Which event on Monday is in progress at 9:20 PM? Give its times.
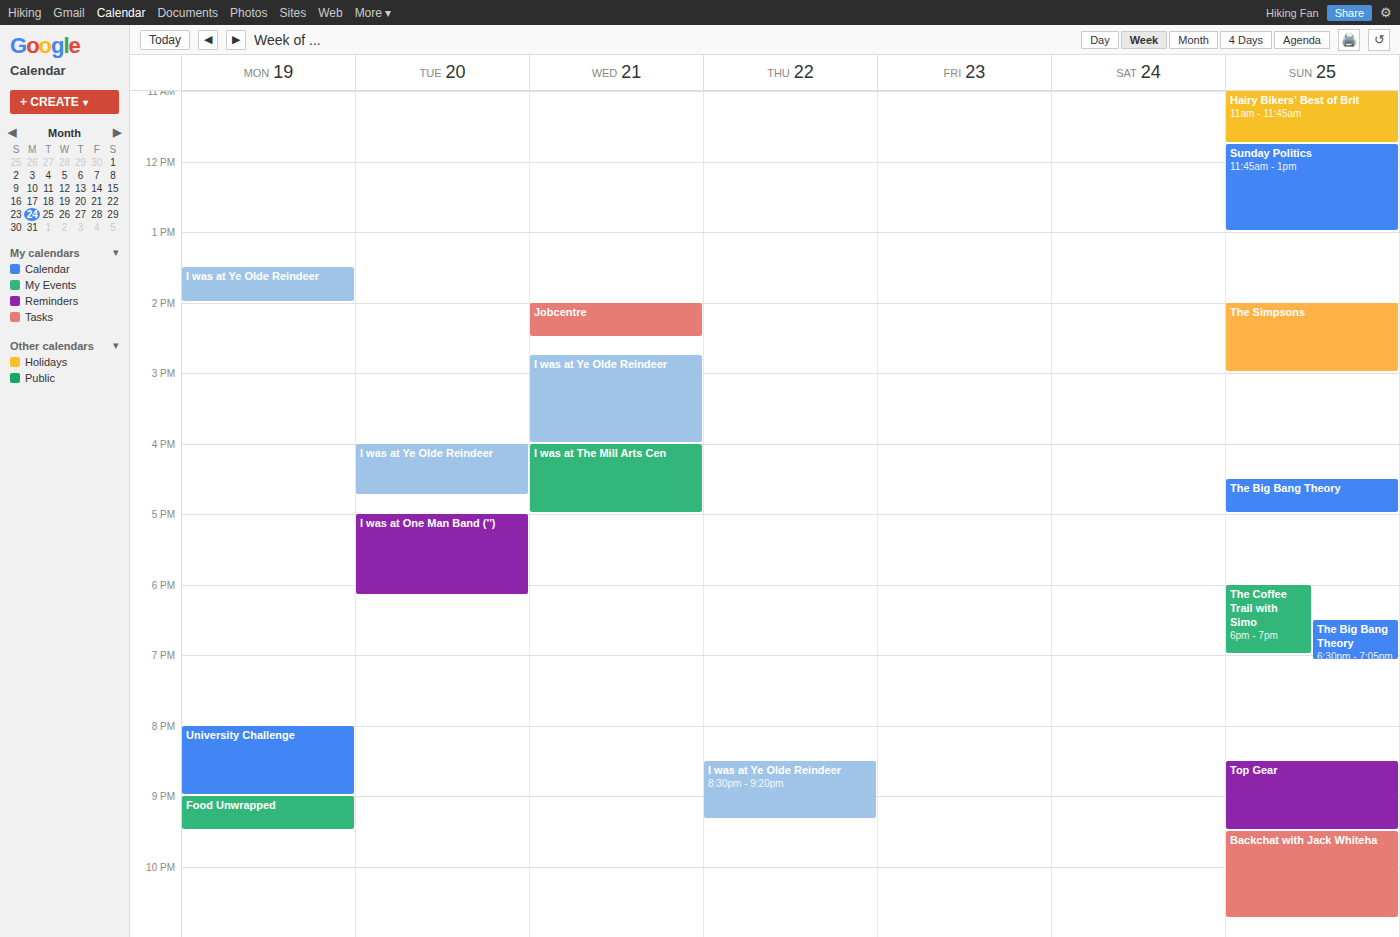
"Food Unwrapped", 9:00 PM to 9:30 PM